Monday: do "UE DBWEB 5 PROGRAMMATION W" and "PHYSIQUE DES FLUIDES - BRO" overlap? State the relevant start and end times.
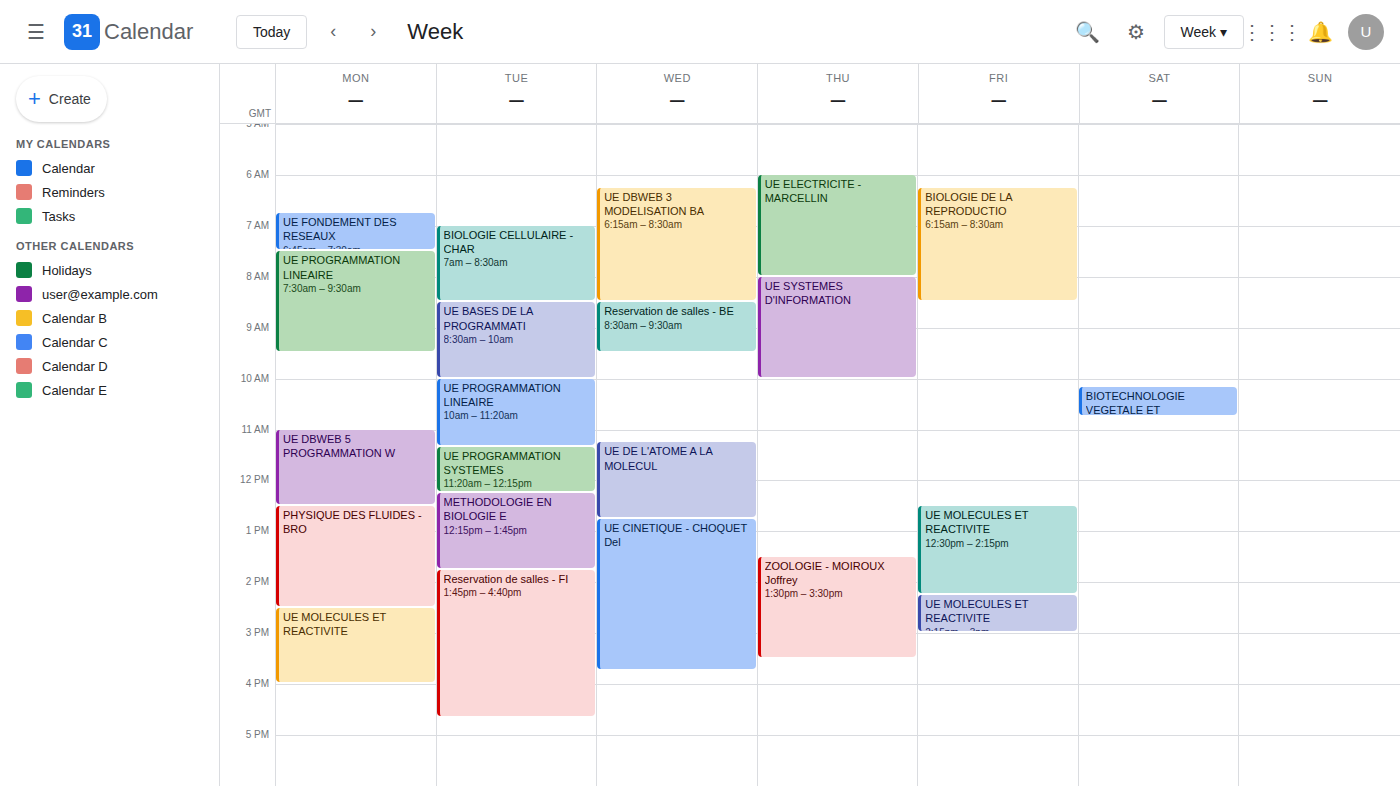
"UE DBWEB 5 PROGRAMMATION W" ends at 12:30 PM, exactly when "PHYSIQUE DES FLUIDES - BRO" starts -- they touch but do not overlap.